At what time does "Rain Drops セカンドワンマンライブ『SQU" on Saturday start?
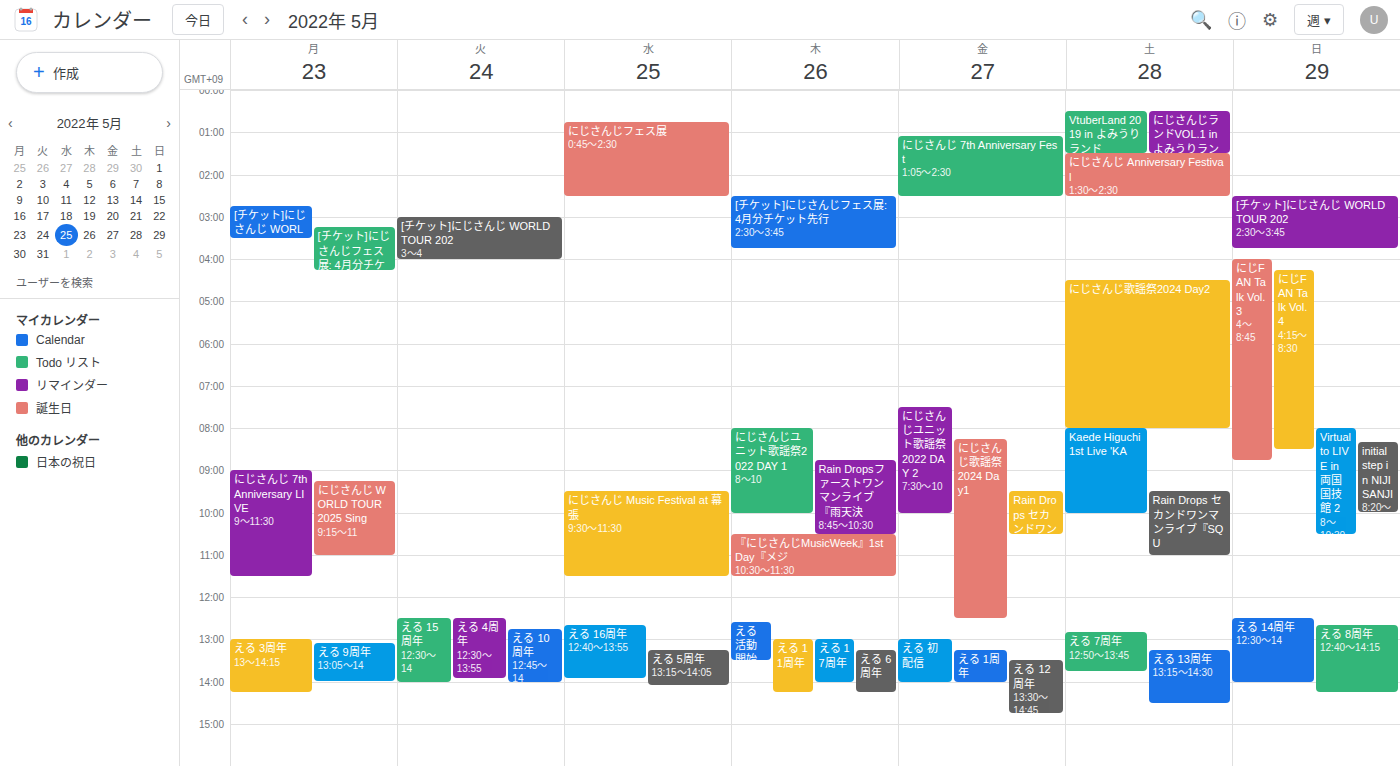
9:30 AM